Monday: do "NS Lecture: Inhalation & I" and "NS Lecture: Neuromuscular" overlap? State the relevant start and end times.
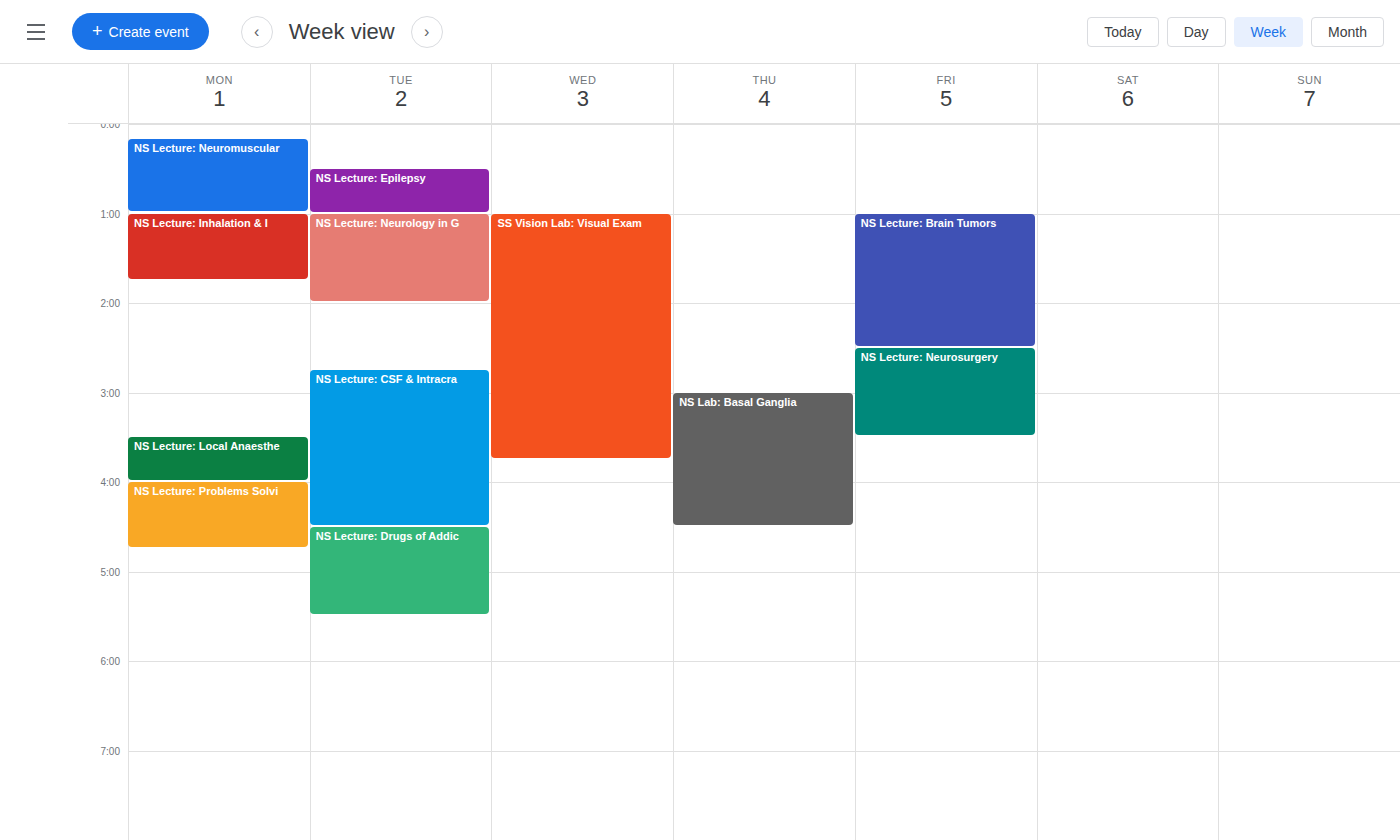
"NS Lecture: Neuromuscular" ends at 1:00 AM, exactly when "NS Lecture: Inhalation & I" starts -- they touch but do not overlap.